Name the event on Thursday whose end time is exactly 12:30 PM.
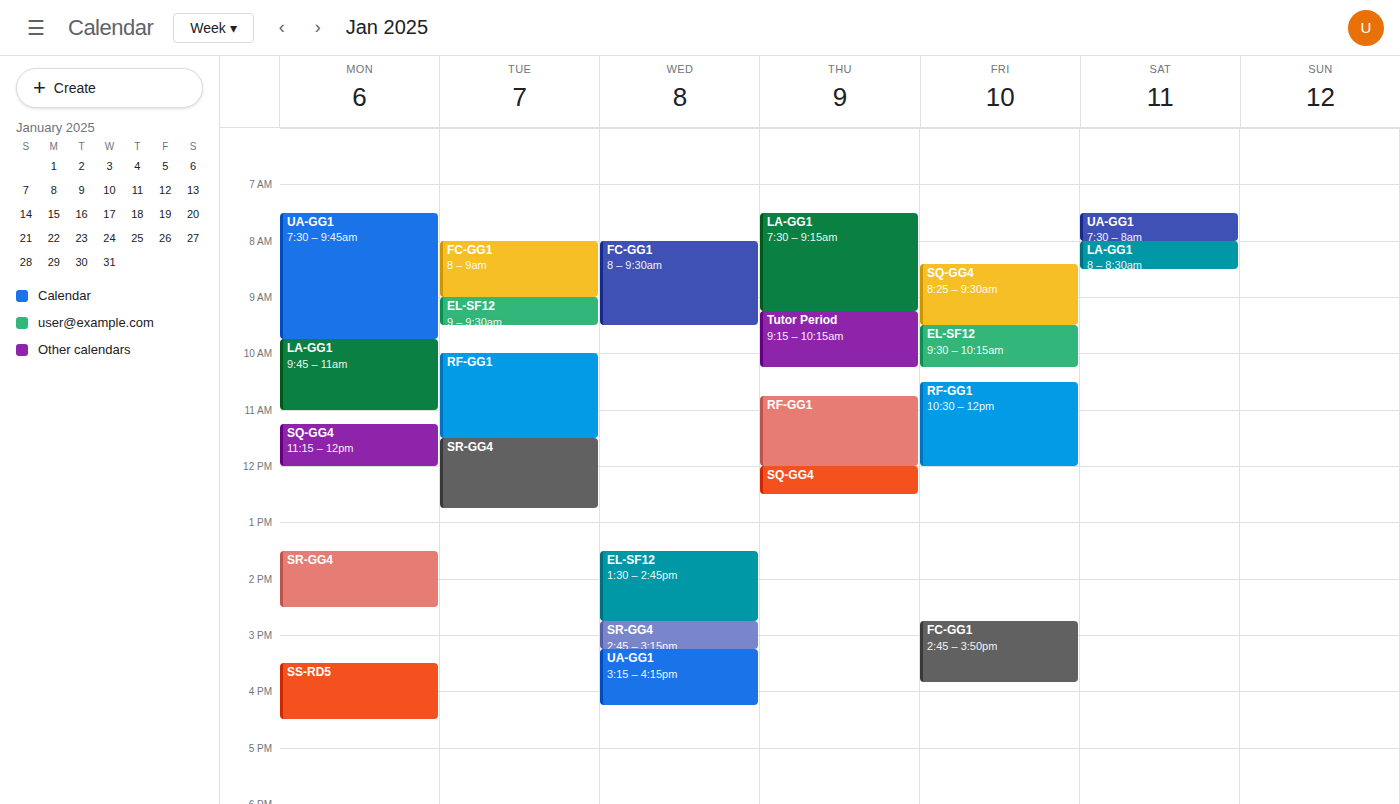
"SQ-GG4"